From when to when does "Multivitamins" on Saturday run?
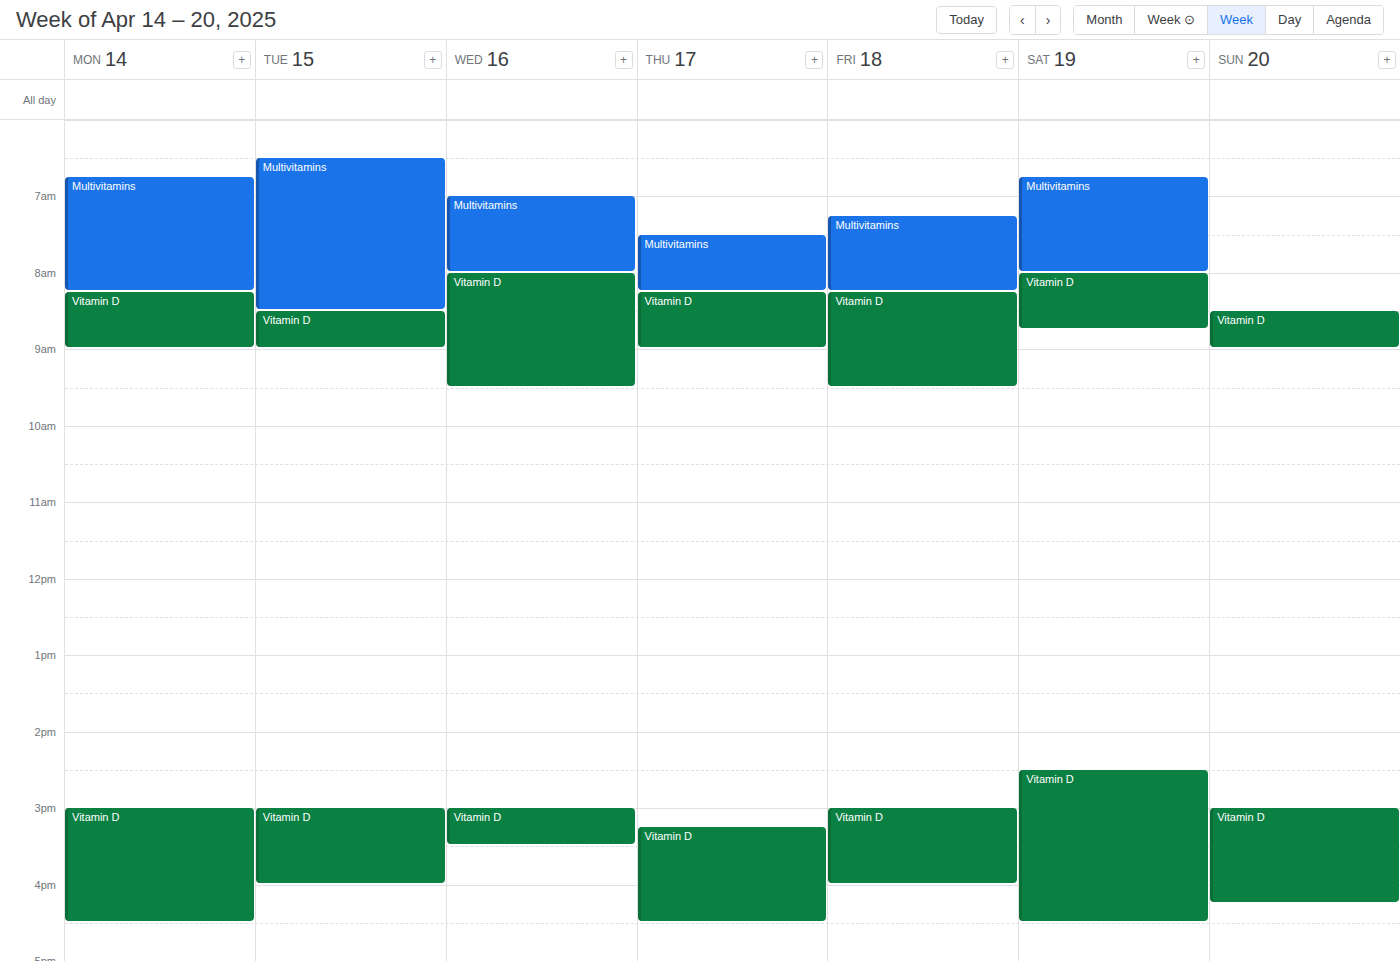
6:45 AM to 8:00 AM